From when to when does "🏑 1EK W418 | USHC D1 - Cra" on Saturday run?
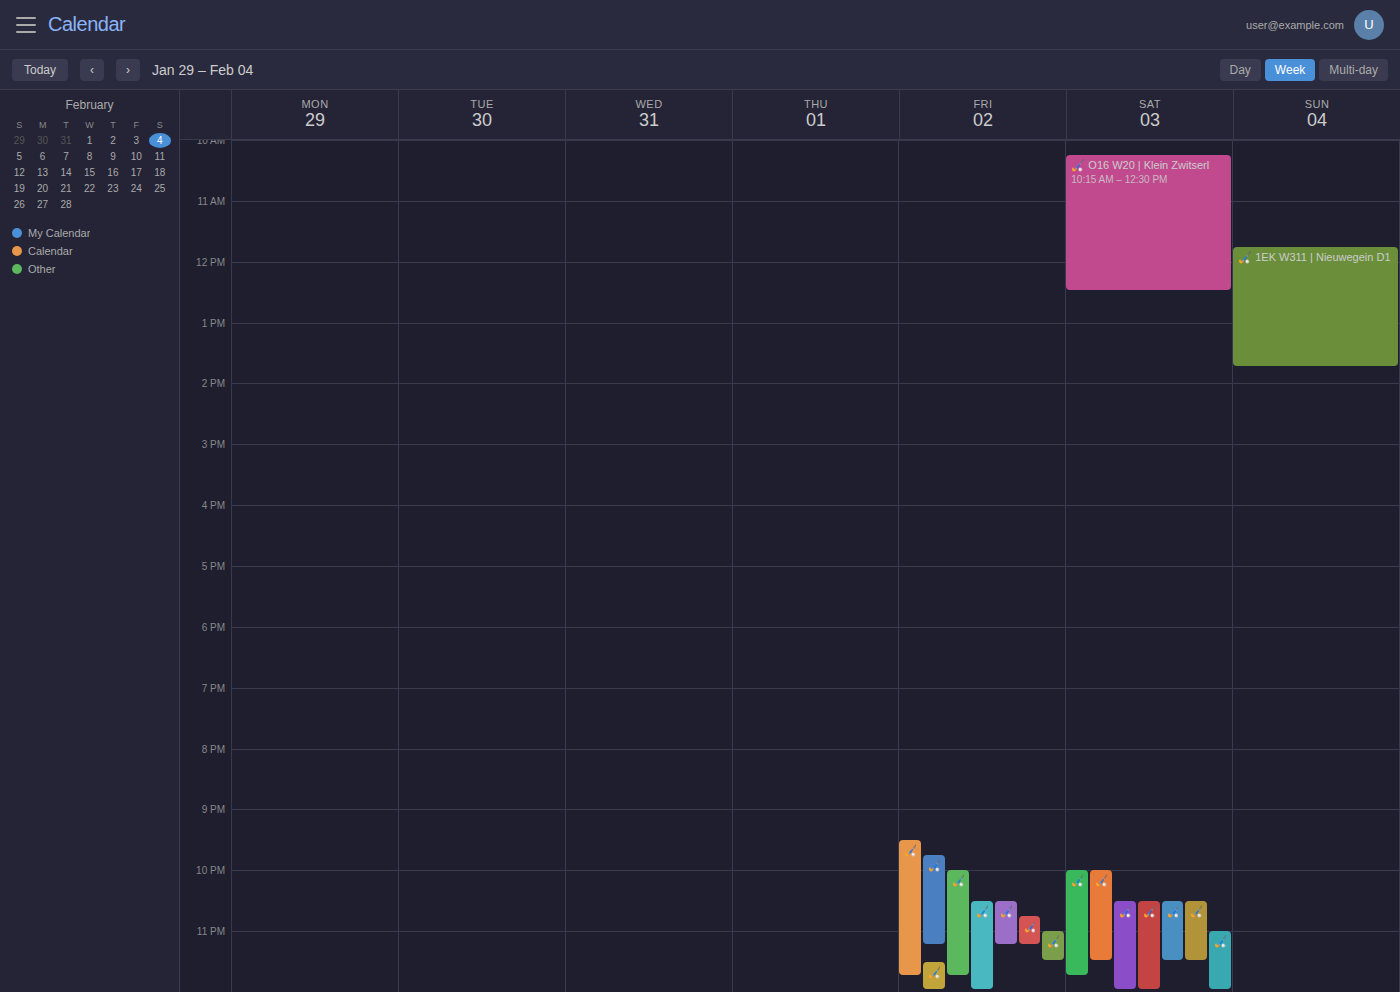
10:00 PM to 11:30 PM